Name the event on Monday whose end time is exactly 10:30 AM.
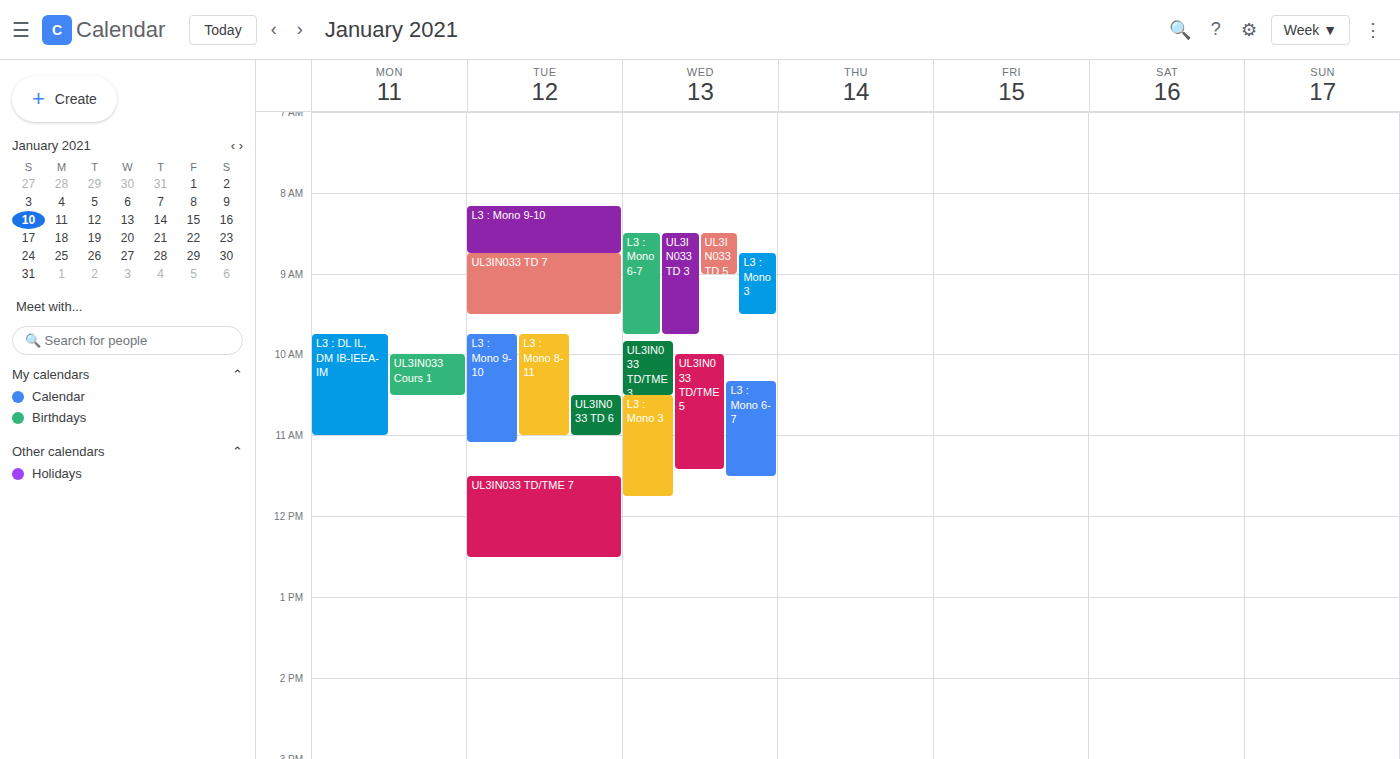
"UL3IN033 Cours 1"